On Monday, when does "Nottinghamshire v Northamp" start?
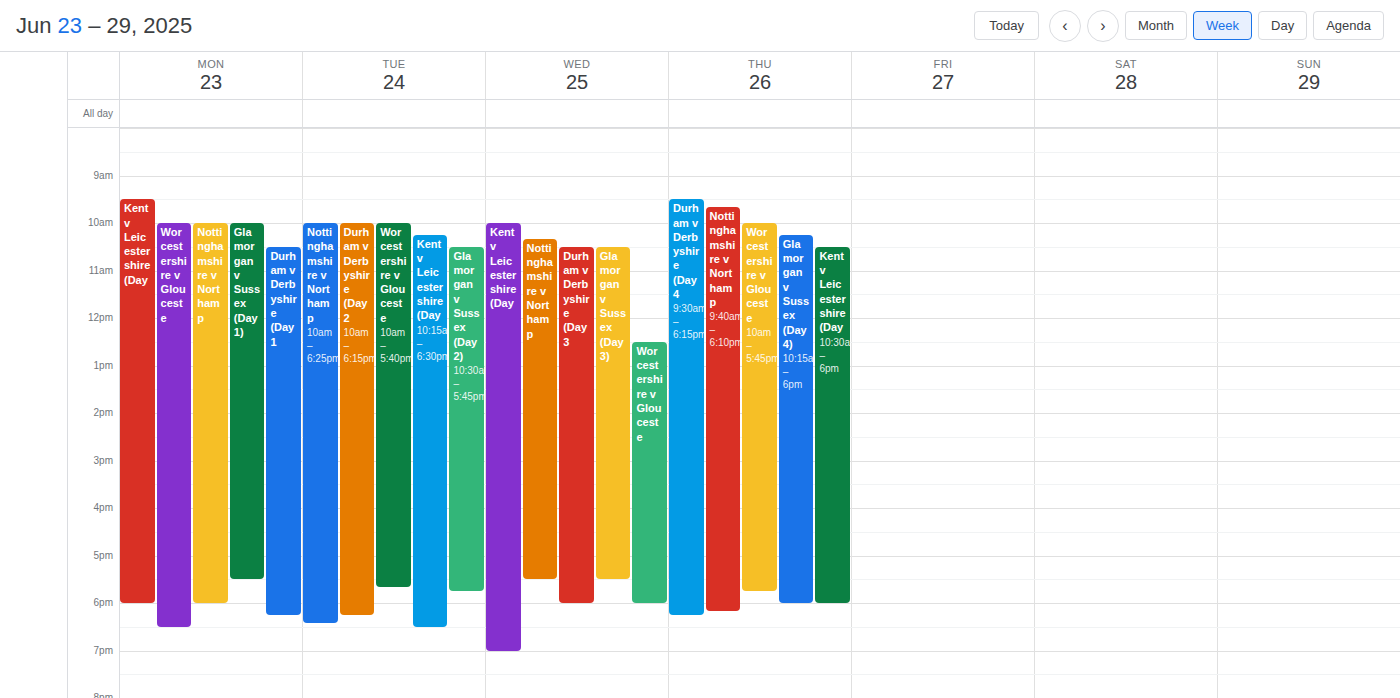
10:00 AM